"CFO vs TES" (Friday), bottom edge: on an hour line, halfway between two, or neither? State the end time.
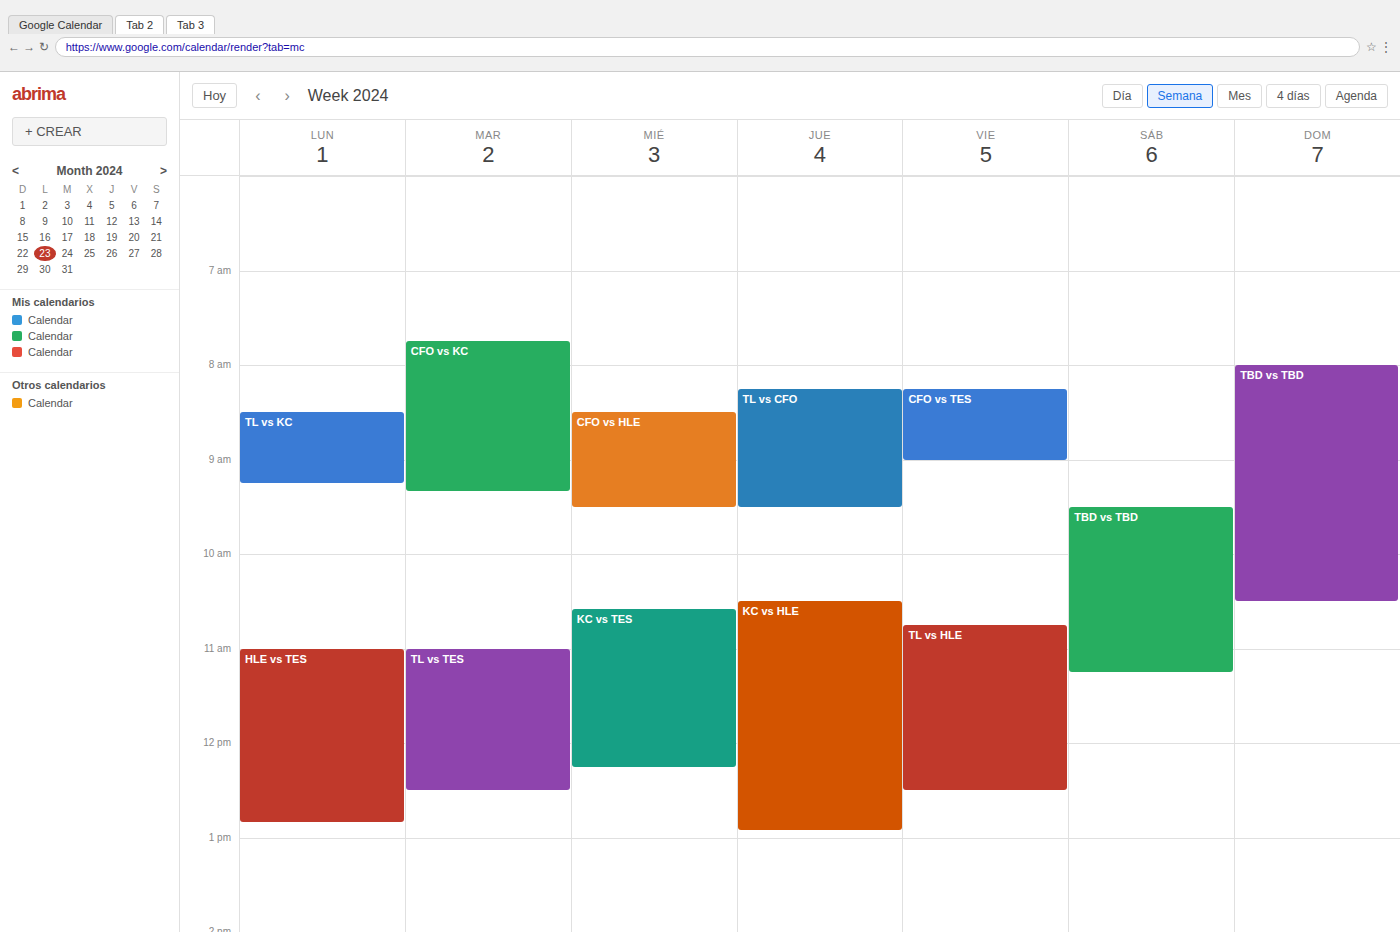
9:00 AM -- exactly on the 9 AM line.